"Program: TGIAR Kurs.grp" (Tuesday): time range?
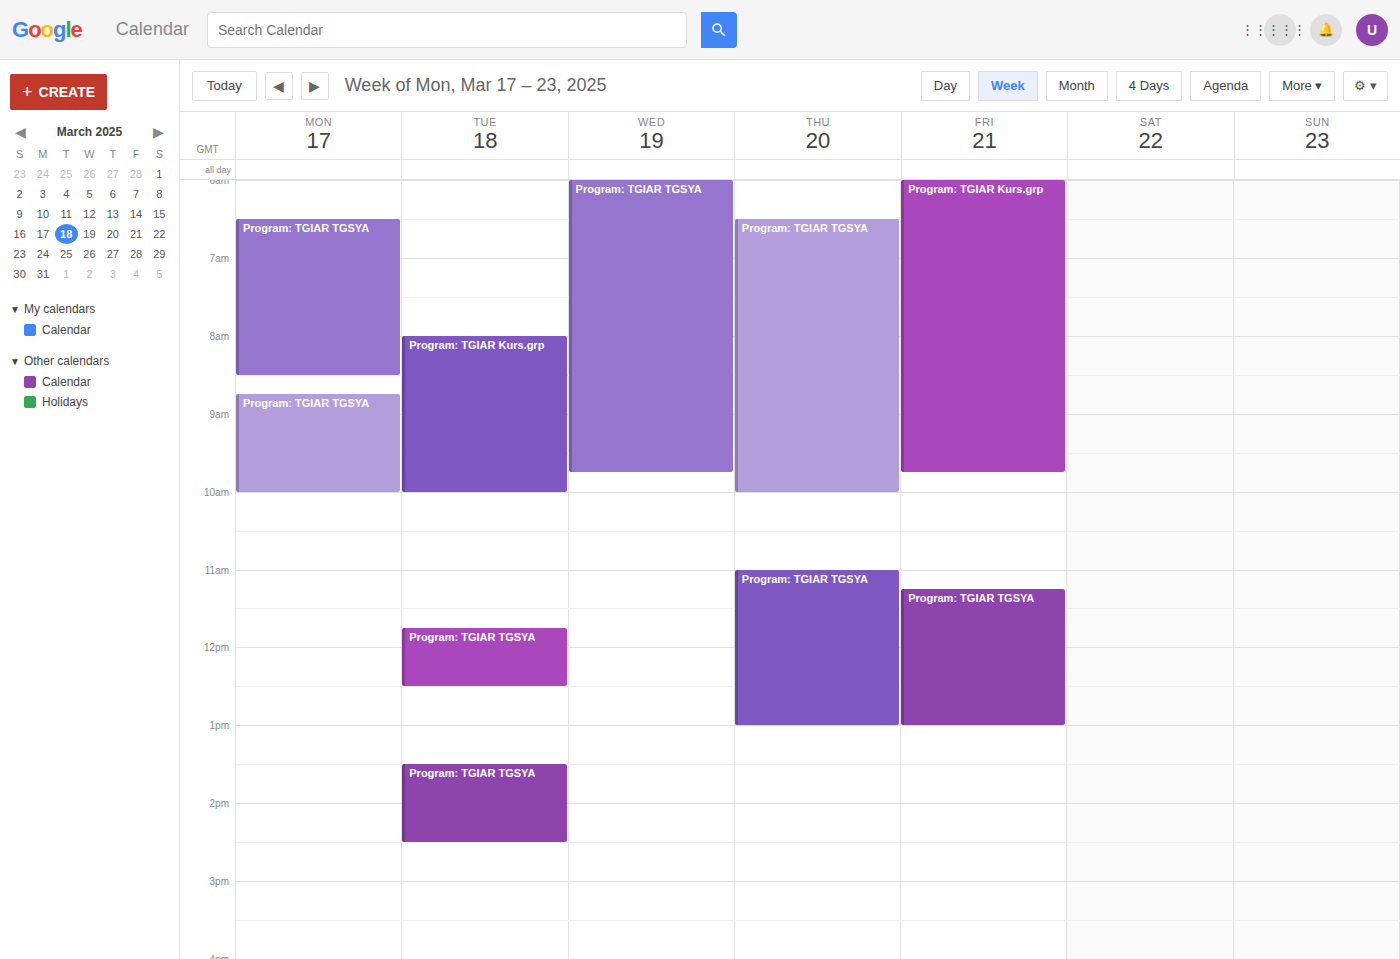
8:00 AM to 10:00 AM